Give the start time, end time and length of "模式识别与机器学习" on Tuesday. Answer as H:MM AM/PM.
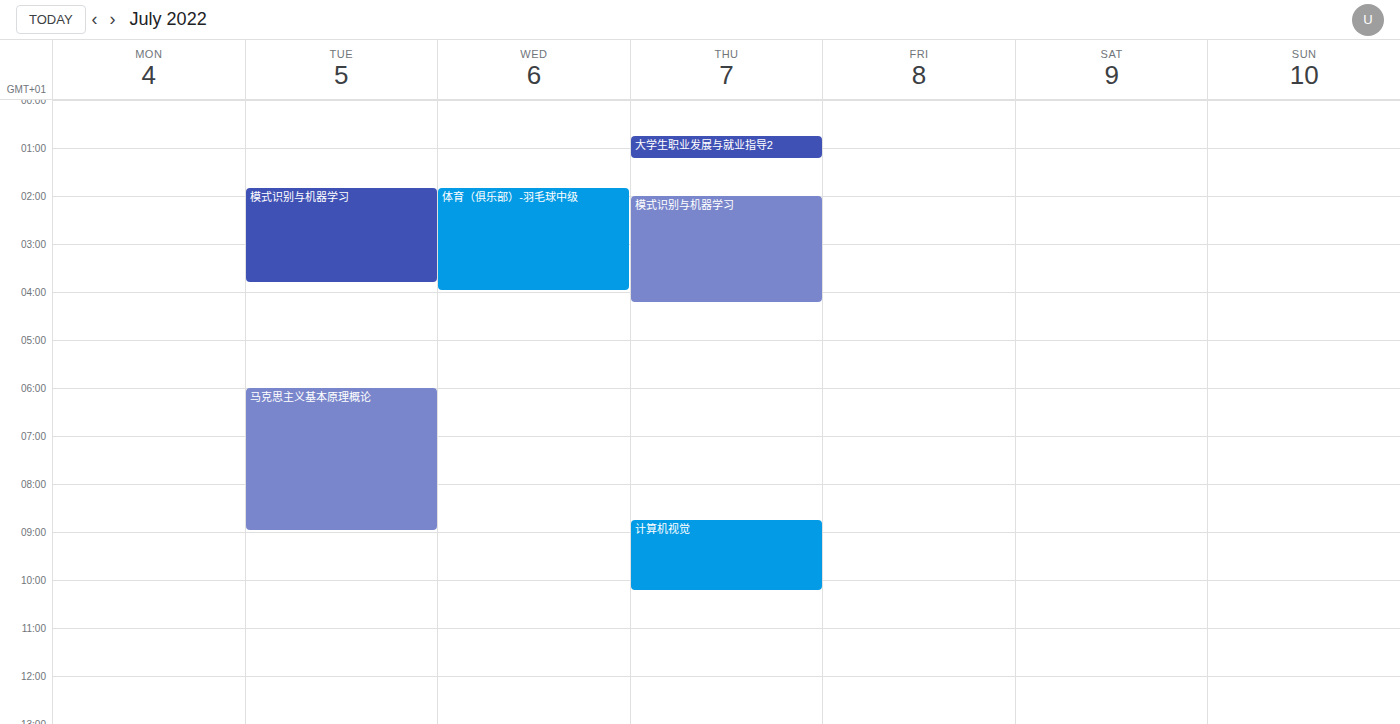
1:50 AM to 3:50 AM, 2 hours